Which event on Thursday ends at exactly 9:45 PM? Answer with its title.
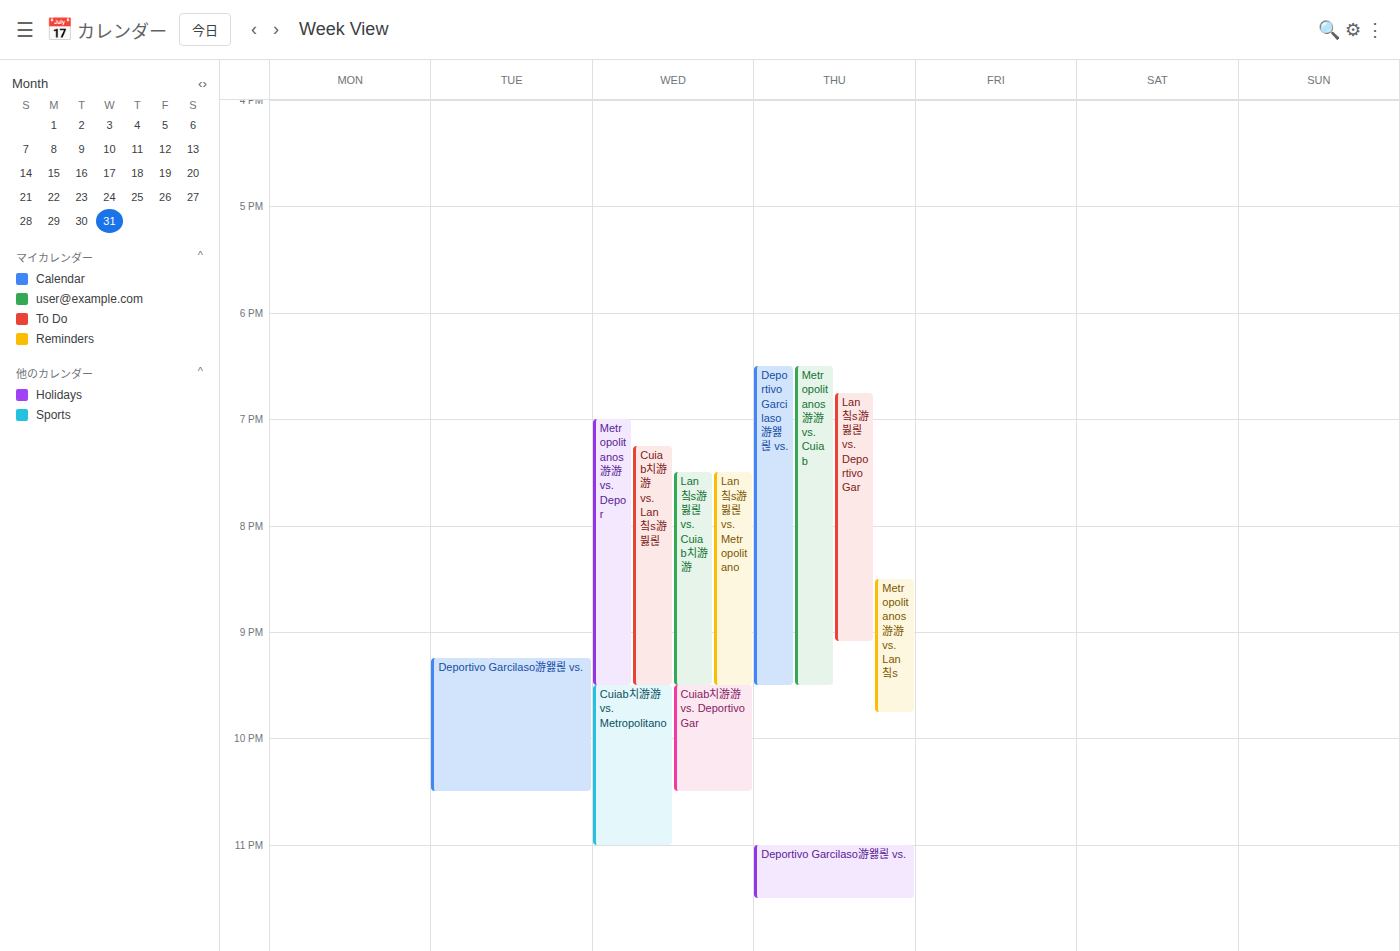
"Metropolitanos游游 vs. Lan칰s"